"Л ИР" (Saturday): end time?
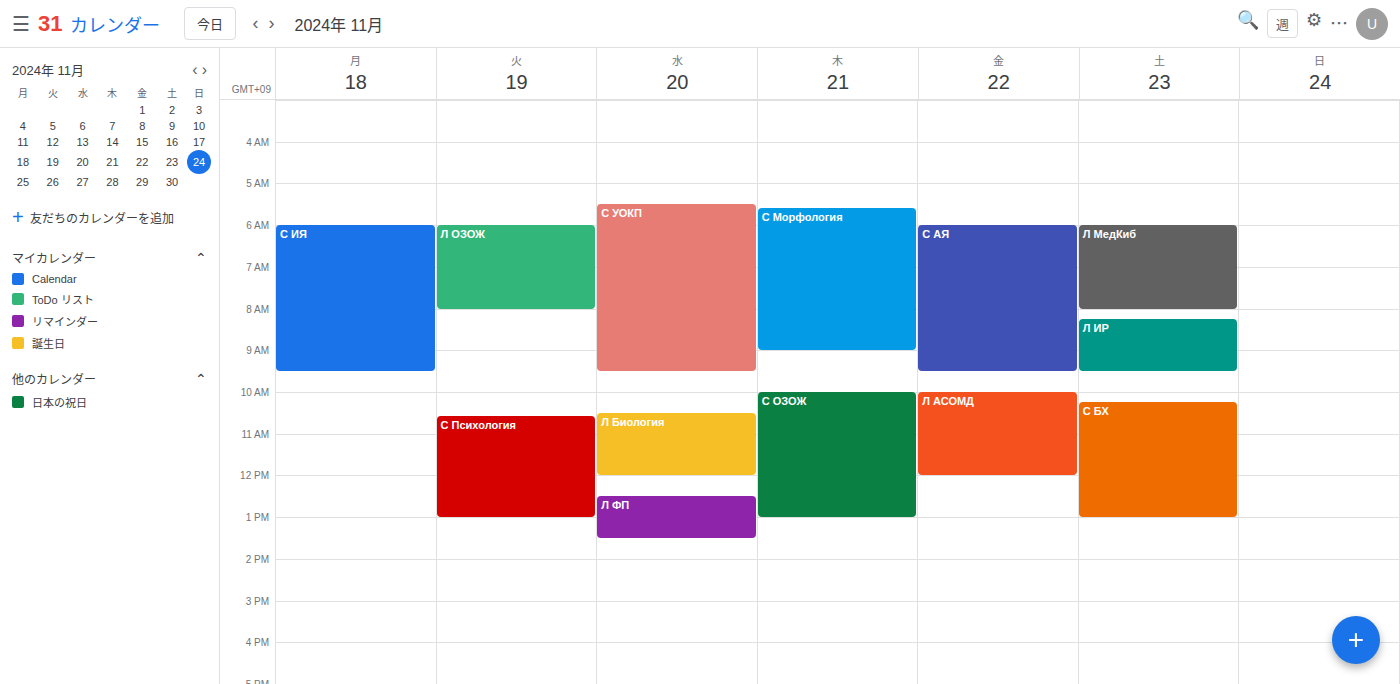
9:30 AM